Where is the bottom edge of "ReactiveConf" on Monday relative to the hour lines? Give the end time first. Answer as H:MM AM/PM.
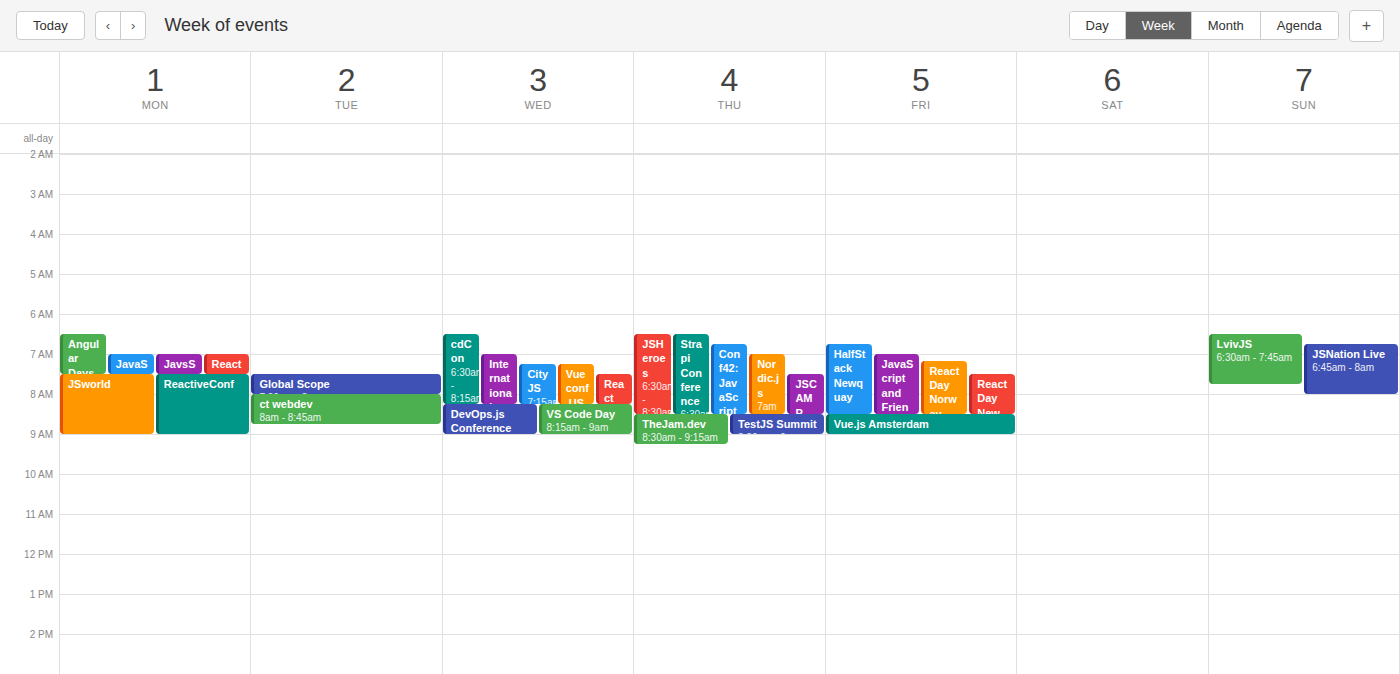
9:00 AM -- exactly on the 9 AM line.